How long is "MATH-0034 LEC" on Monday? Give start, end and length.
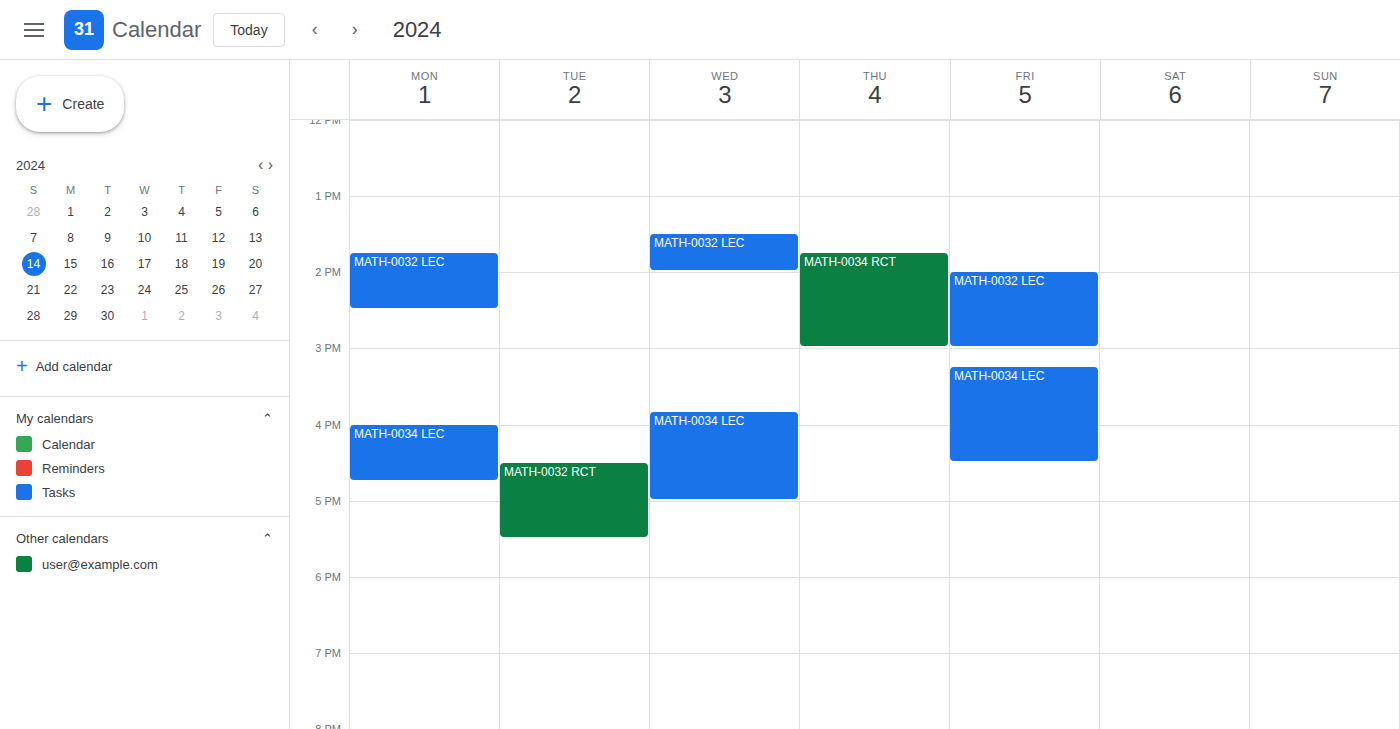
4:00 PM to 4:45 PM, 45 minutes